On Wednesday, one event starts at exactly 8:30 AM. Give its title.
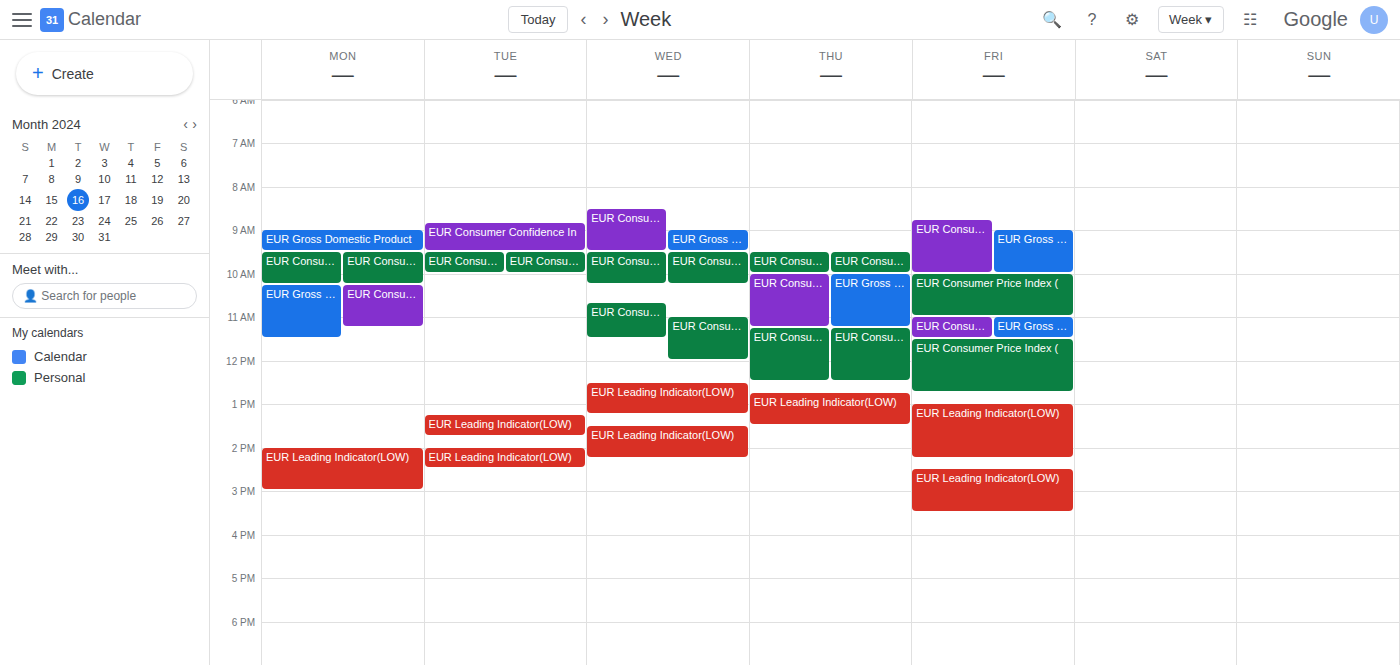
"EUR Consumer Confidence In"